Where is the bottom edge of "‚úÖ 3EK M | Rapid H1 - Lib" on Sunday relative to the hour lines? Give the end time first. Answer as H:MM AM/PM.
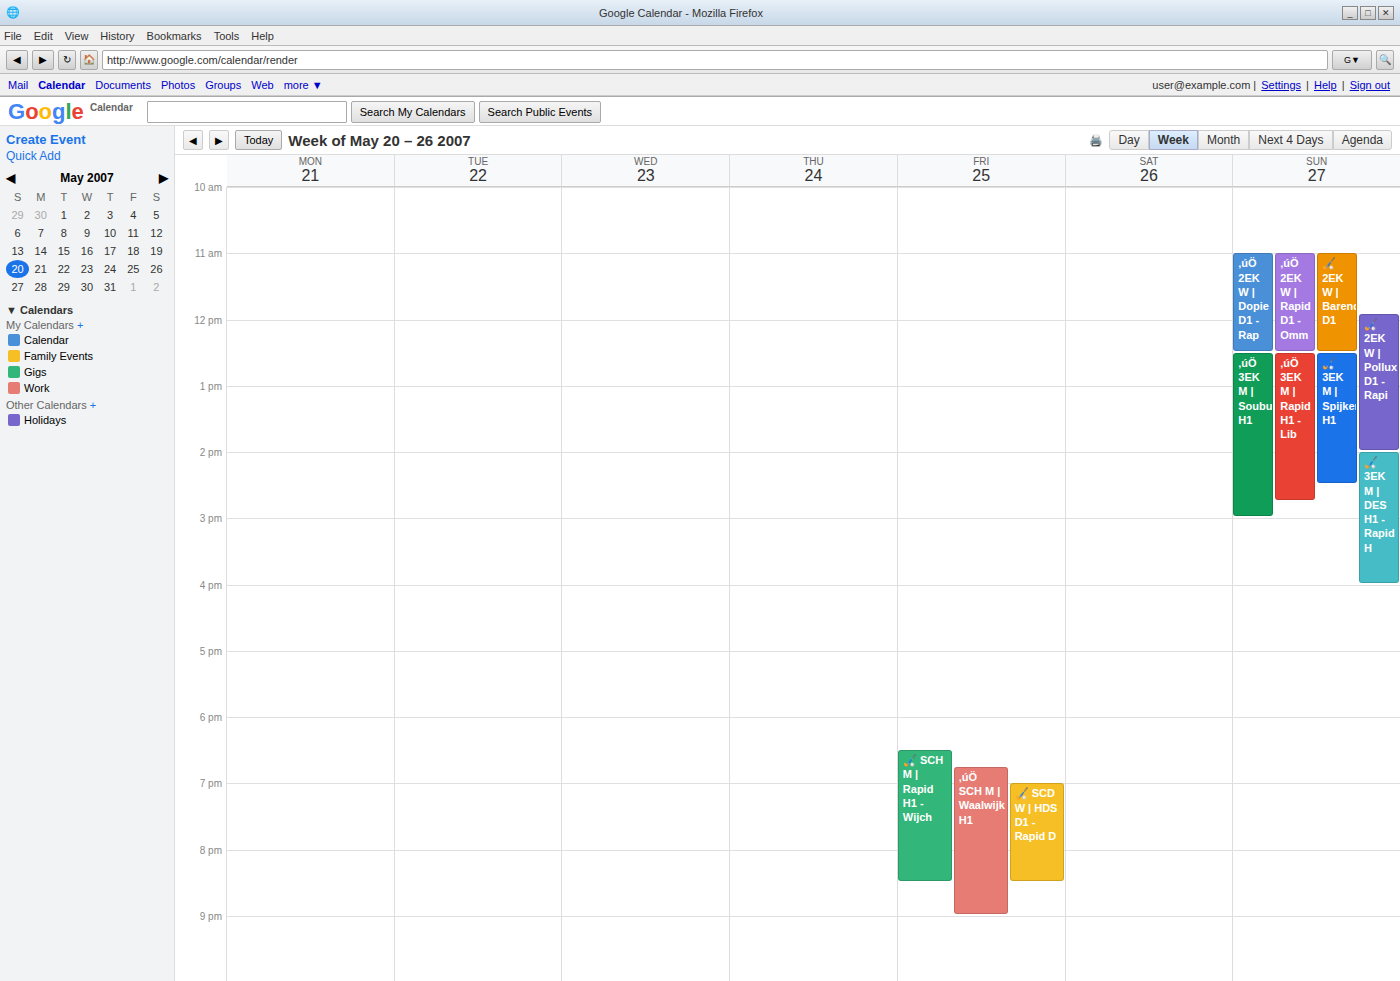
2:45 PM -- neither: three quarters of the way from the 2 PM line to the 3 PM line.